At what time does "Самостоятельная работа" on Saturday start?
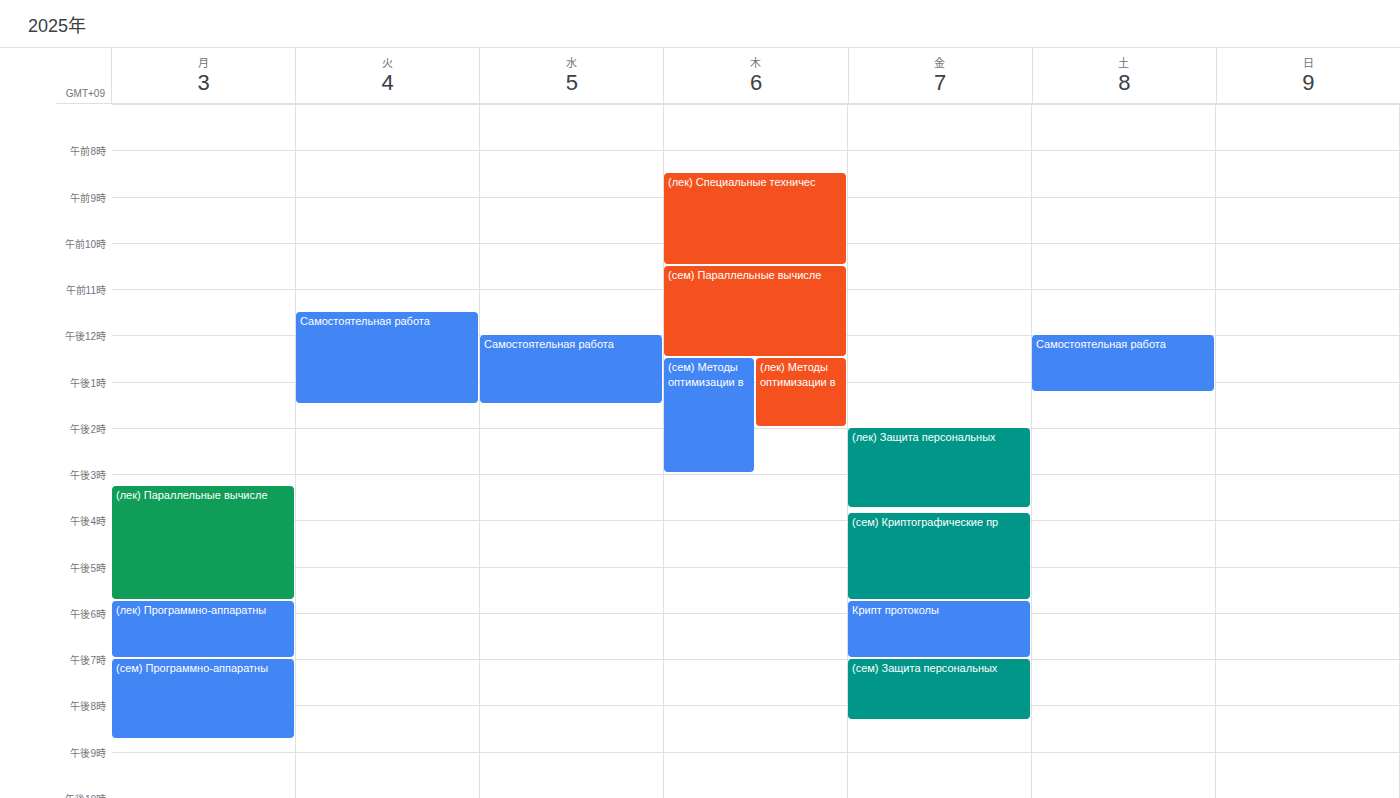
12:00